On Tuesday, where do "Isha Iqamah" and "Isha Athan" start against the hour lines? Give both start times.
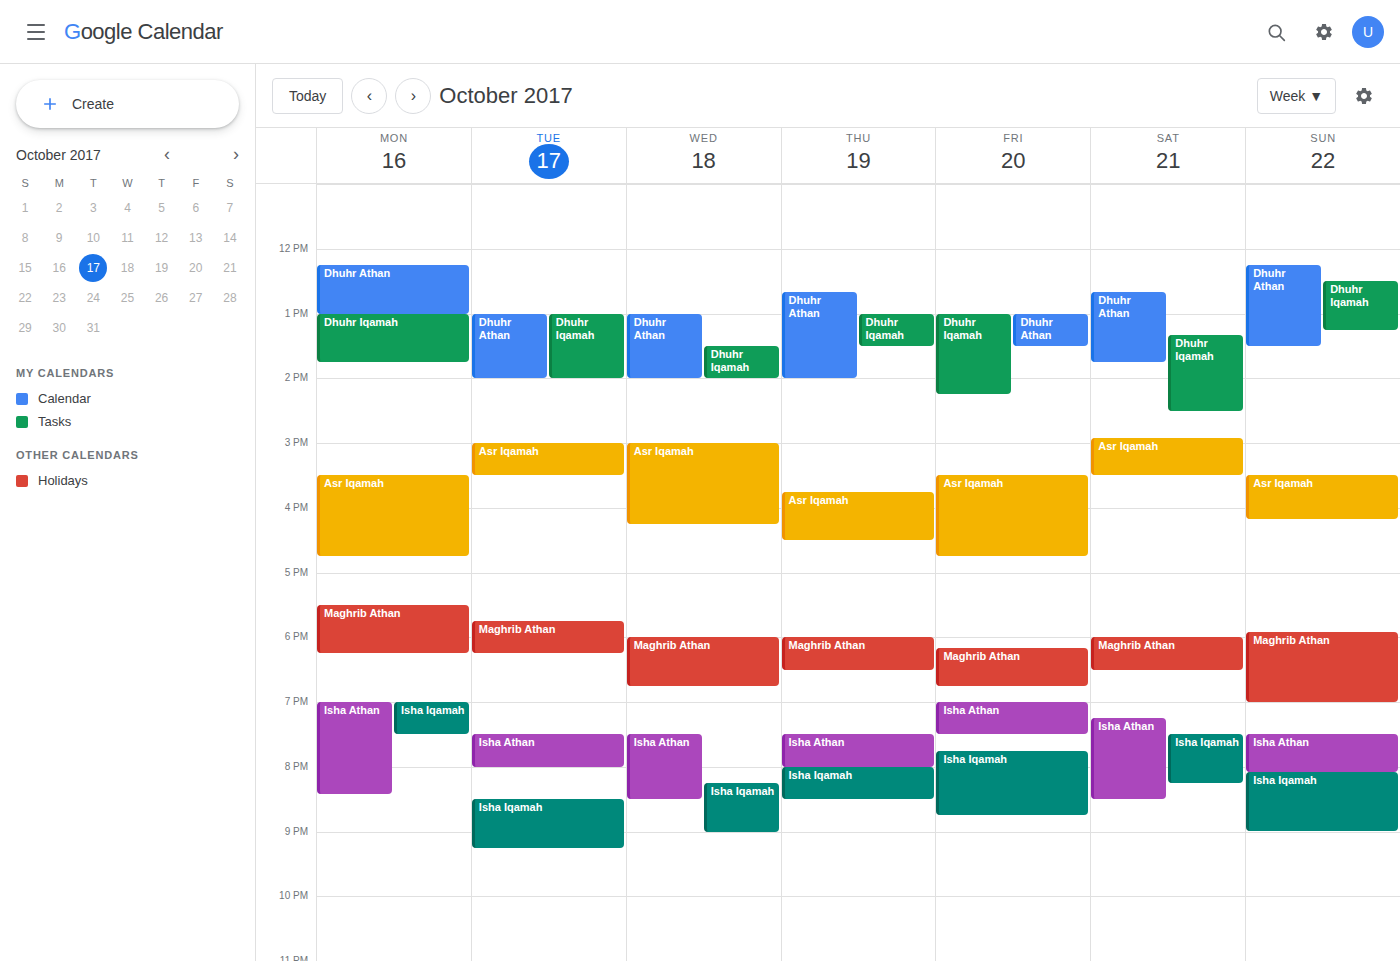
"Isha Iqamah": 8:30 PM, halfway between the 8 PM and 9 PM lines. "Isha Athan": 7:30 PM, halfway between the 7 PM and 8 PM lines.